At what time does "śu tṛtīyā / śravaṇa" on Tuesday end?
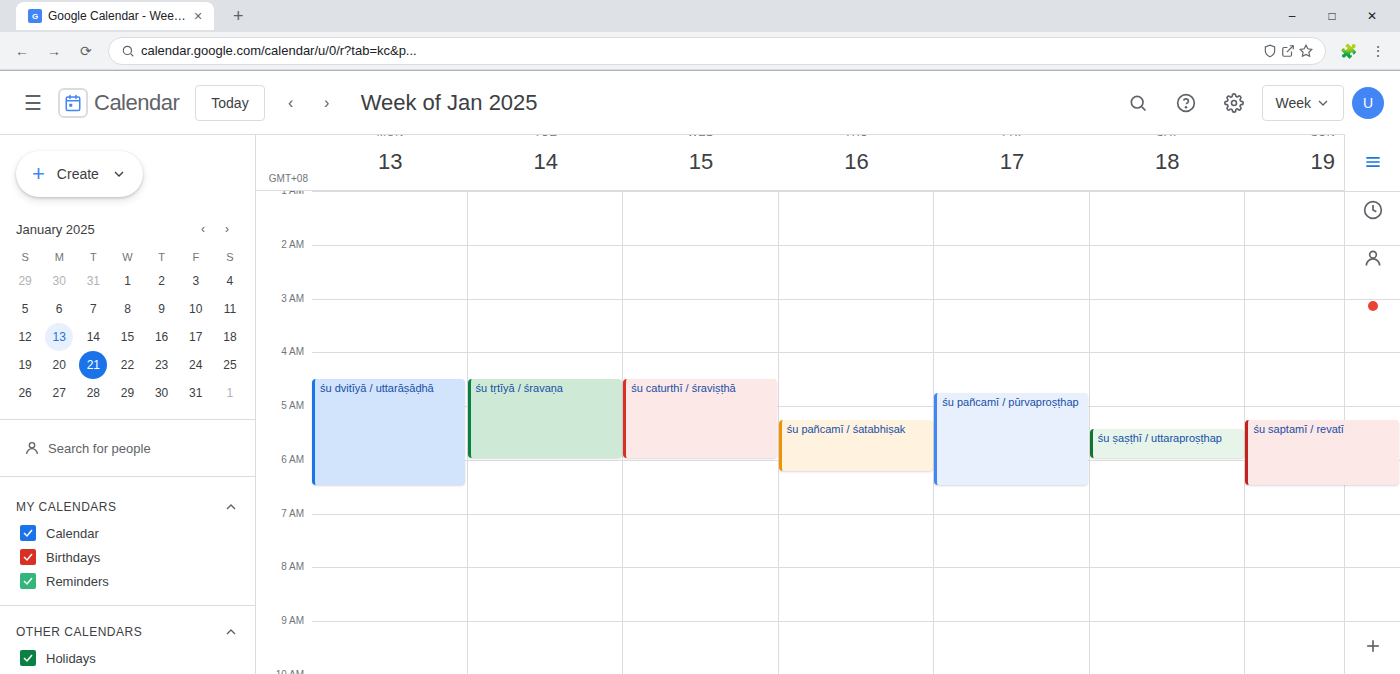
06:00